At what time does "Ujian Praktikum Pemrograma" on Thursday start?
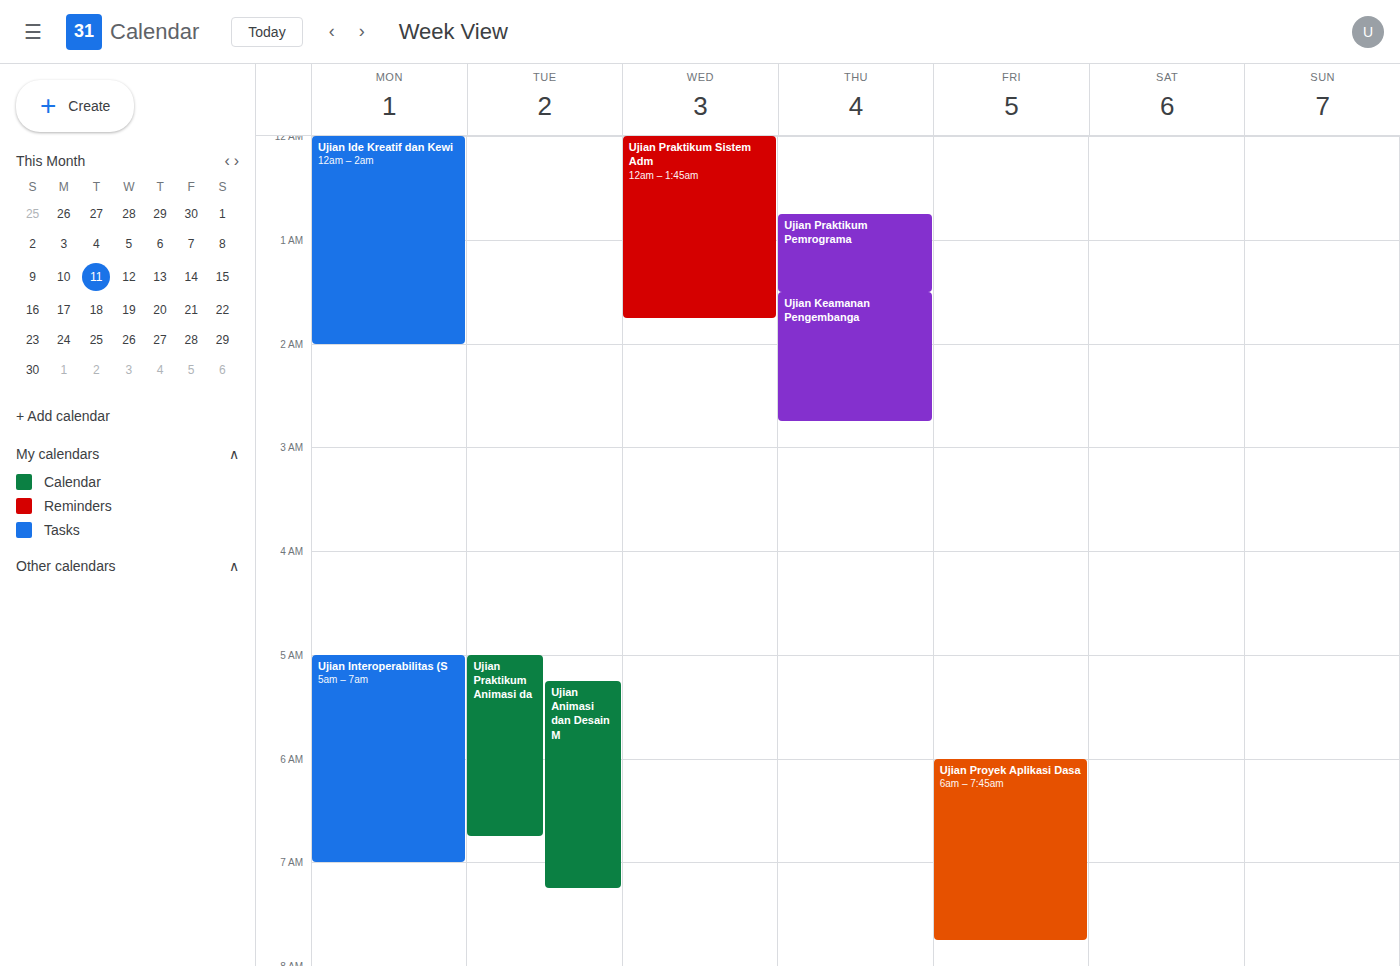
12:45 AM